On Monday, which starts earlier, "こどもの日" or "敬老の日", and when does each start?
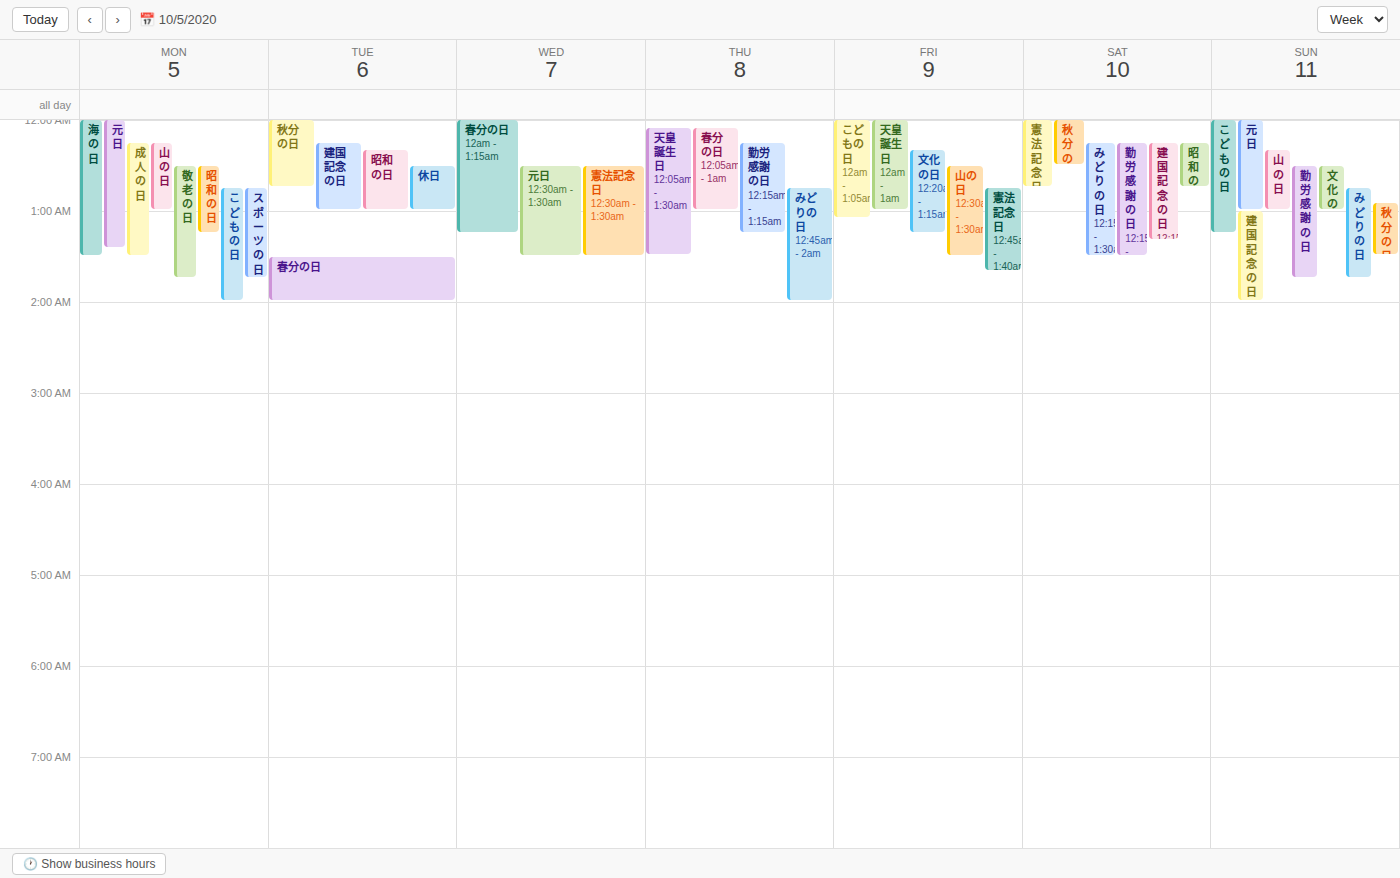
"敬老の日" 12:30 AM; "こどもの日" 12:45 AM.